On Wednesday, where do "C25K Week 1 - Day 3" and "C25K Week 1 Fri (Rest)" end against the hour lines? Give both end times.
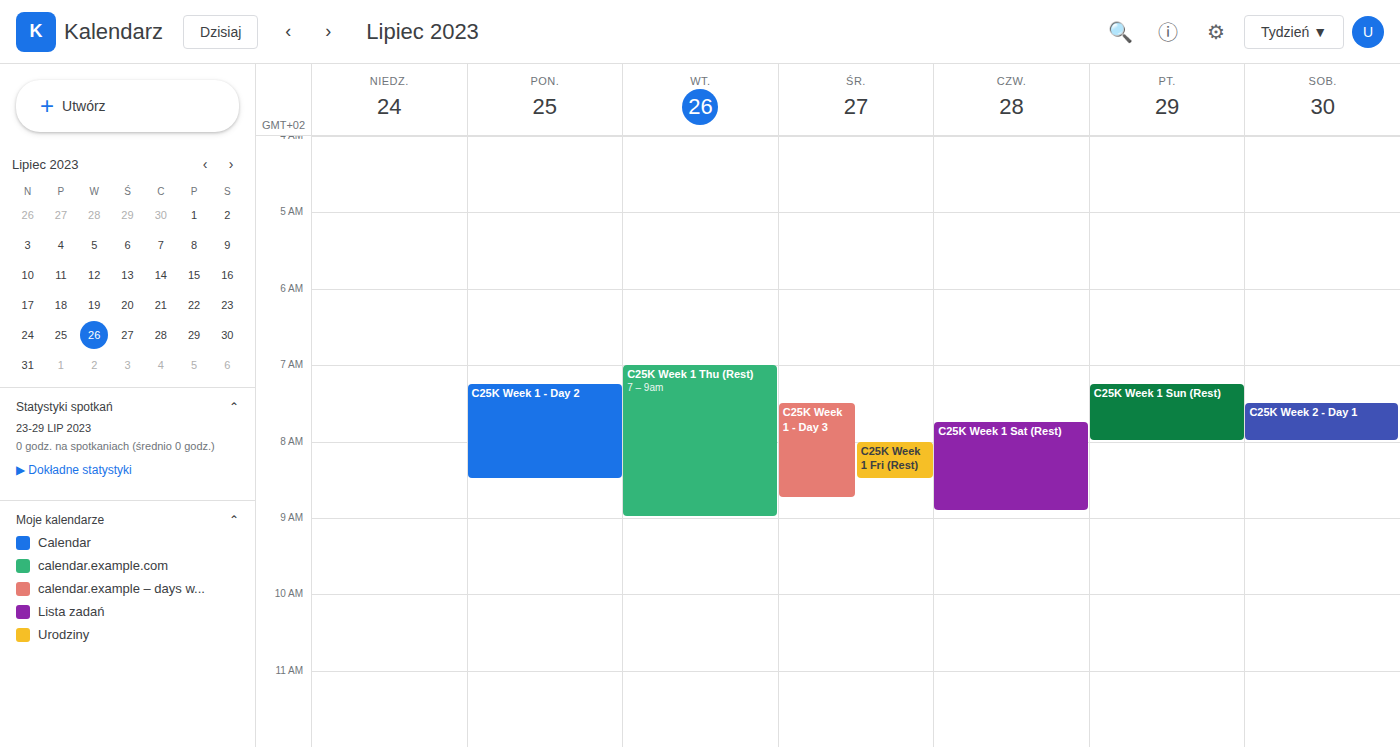
"C25K Week 1 - Day 3": 8:45 AM, neither: three quarters of the way from the 8 AM line to the 9 AM line. "C25K Week 1 Fri (Rest)": 8:30 AM, halfway between the 8 AM and 9 AM lines.